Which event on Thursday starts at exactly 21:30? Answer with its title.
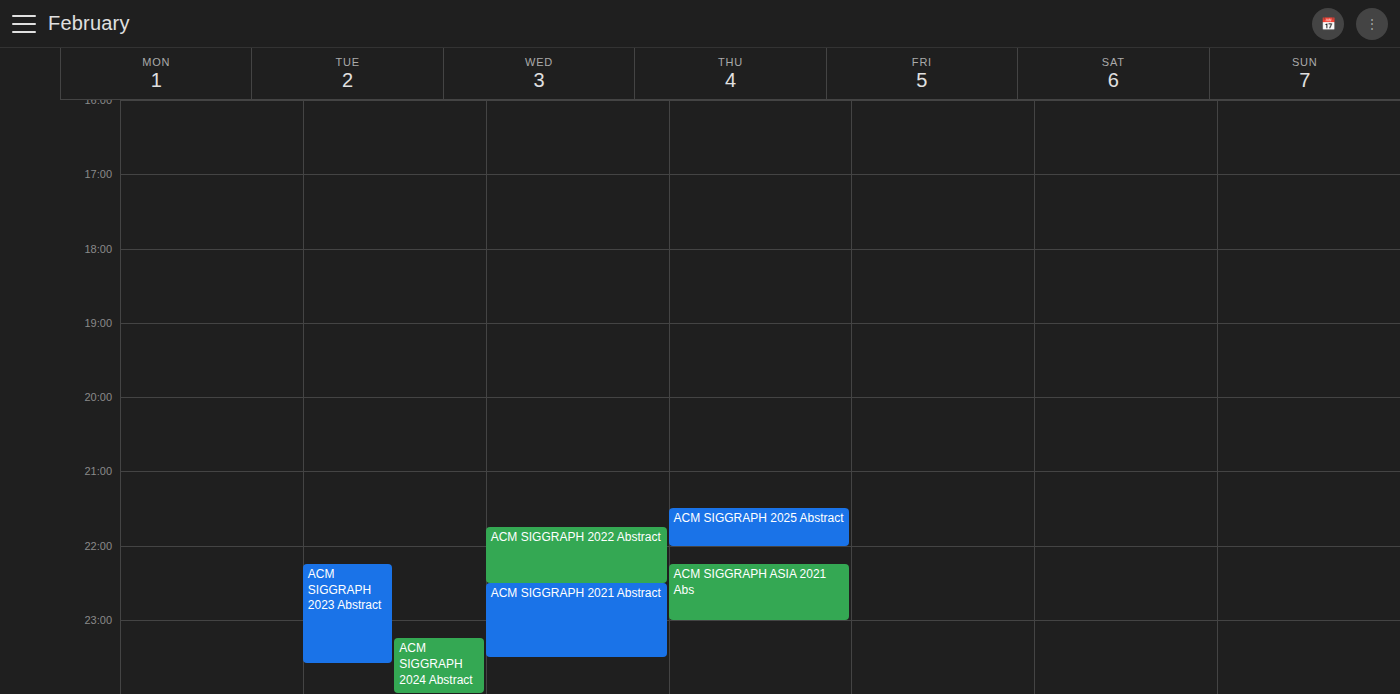
"ACM SIGGRAPH 2025 Abstract"